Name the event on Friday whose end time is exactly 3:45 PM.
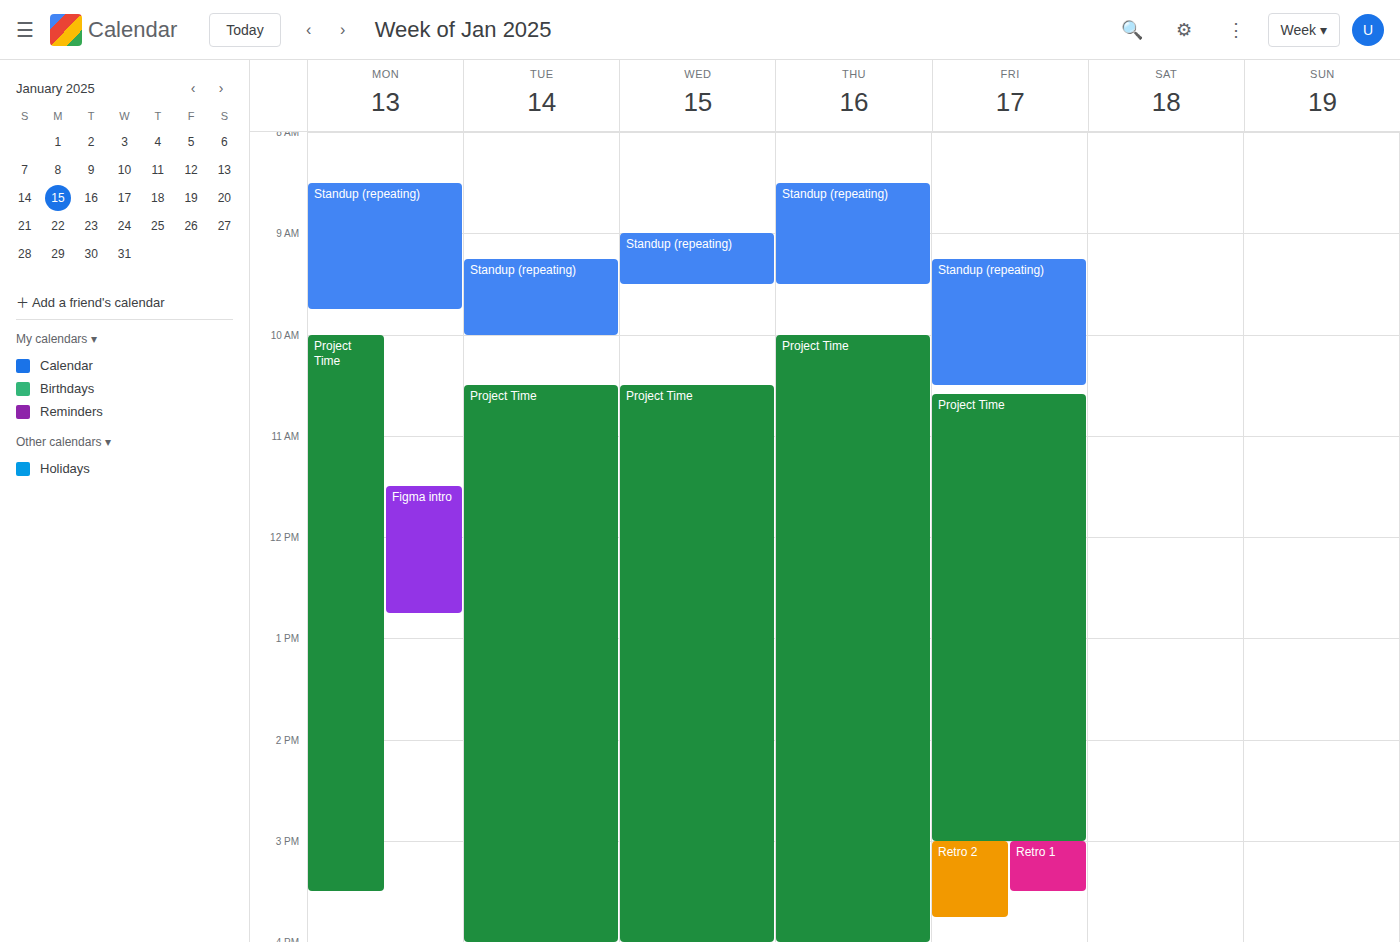
"Retro 2"